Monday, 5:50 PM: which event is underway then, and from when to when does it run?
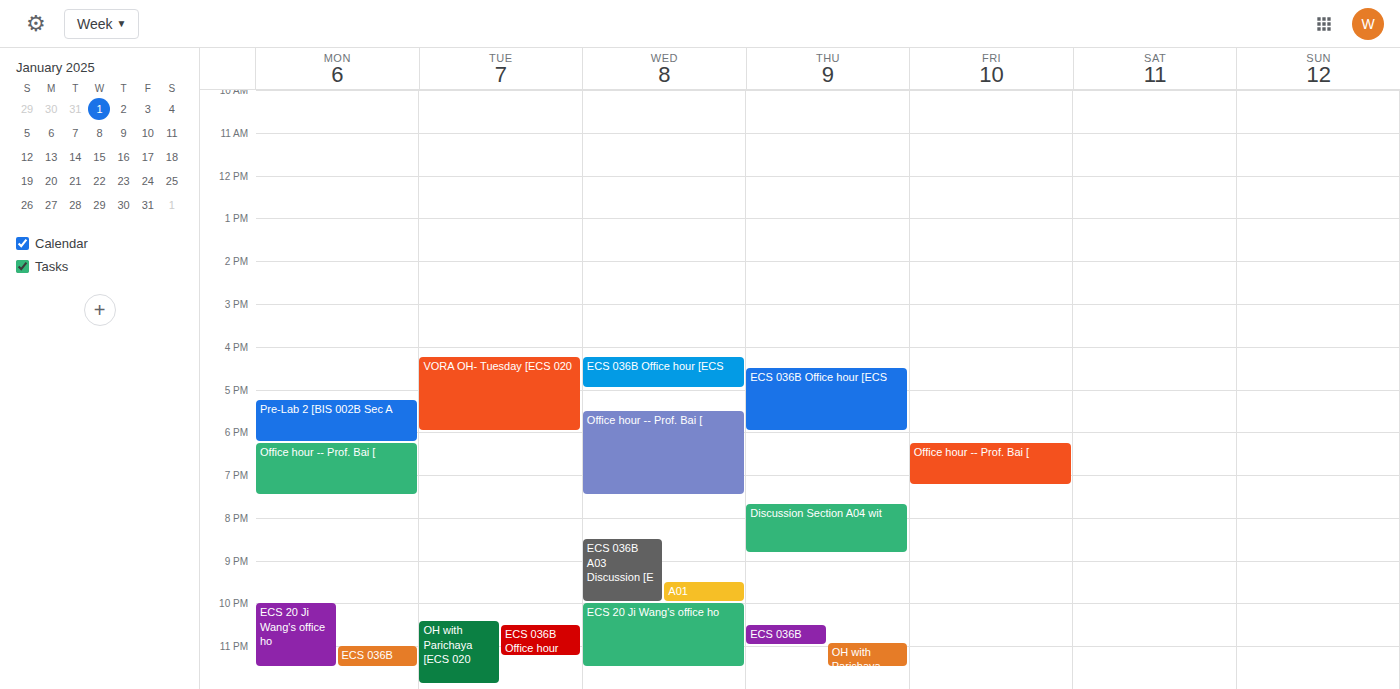
"Pre-Lab 2 [BIS 002B Sec A", 5:15 PM to 6:15 PM